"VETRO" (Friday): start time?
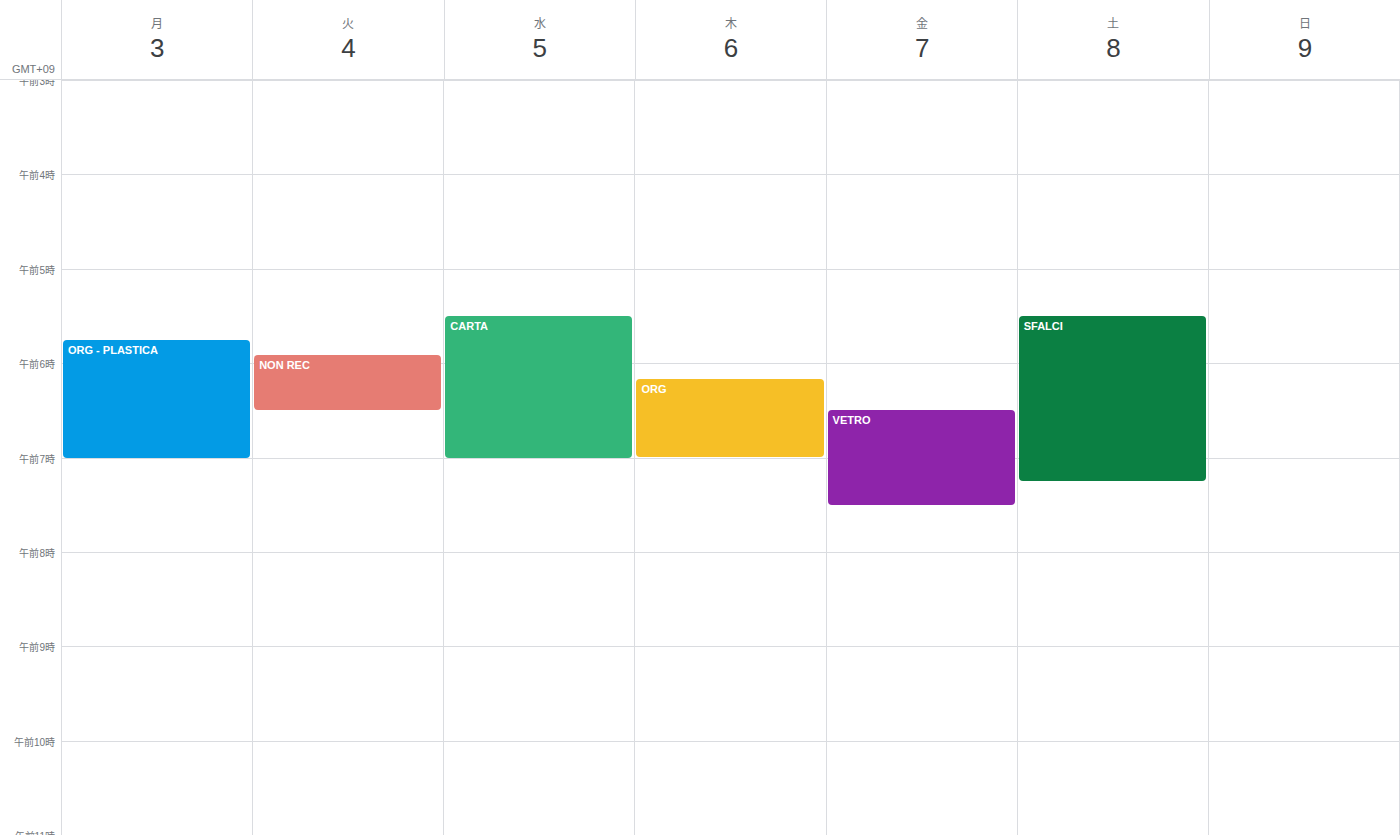
6:30 AM